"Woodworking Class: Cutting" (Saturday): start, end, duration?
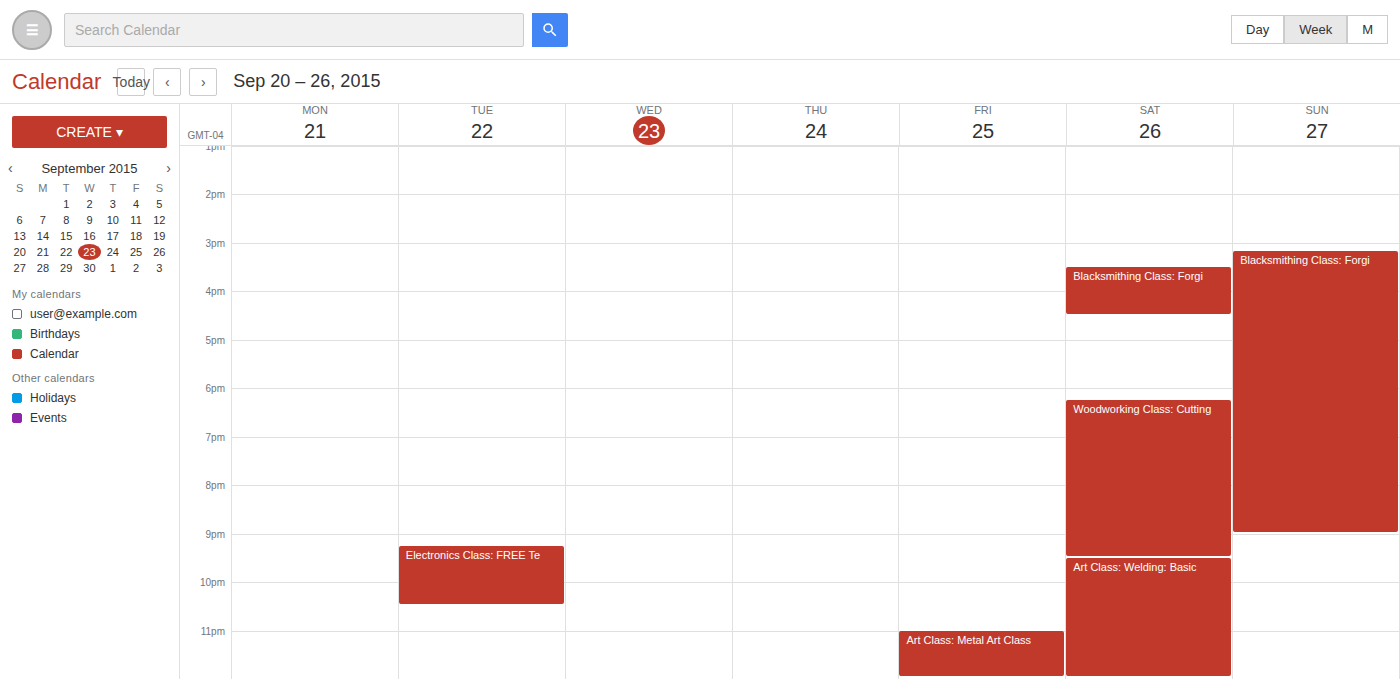
6:15 PM to 9:30 PM, 3 hours 15 minutes